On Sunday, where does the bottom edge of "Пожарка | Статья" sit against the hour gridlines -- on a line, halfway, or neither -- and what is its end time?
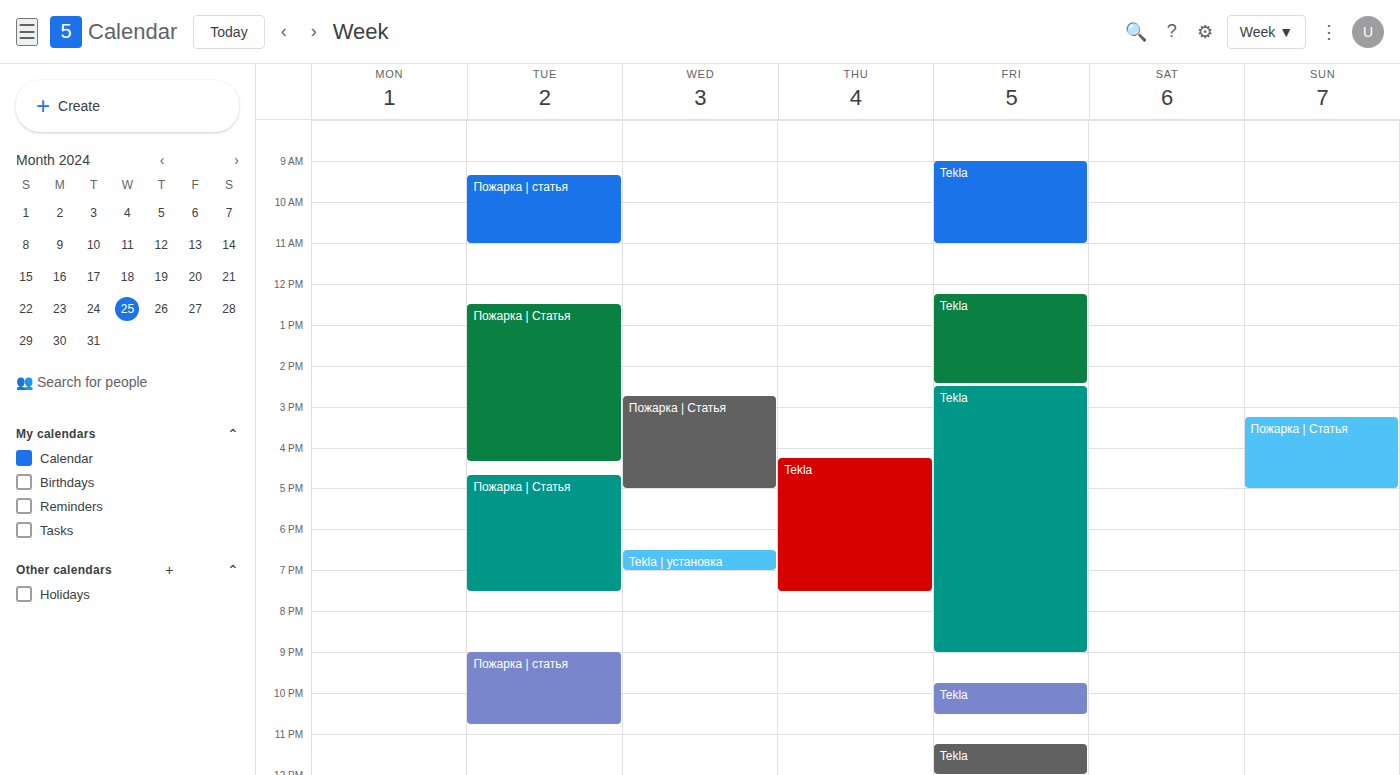
5:00 PM -- exactly on the 5 PM line.